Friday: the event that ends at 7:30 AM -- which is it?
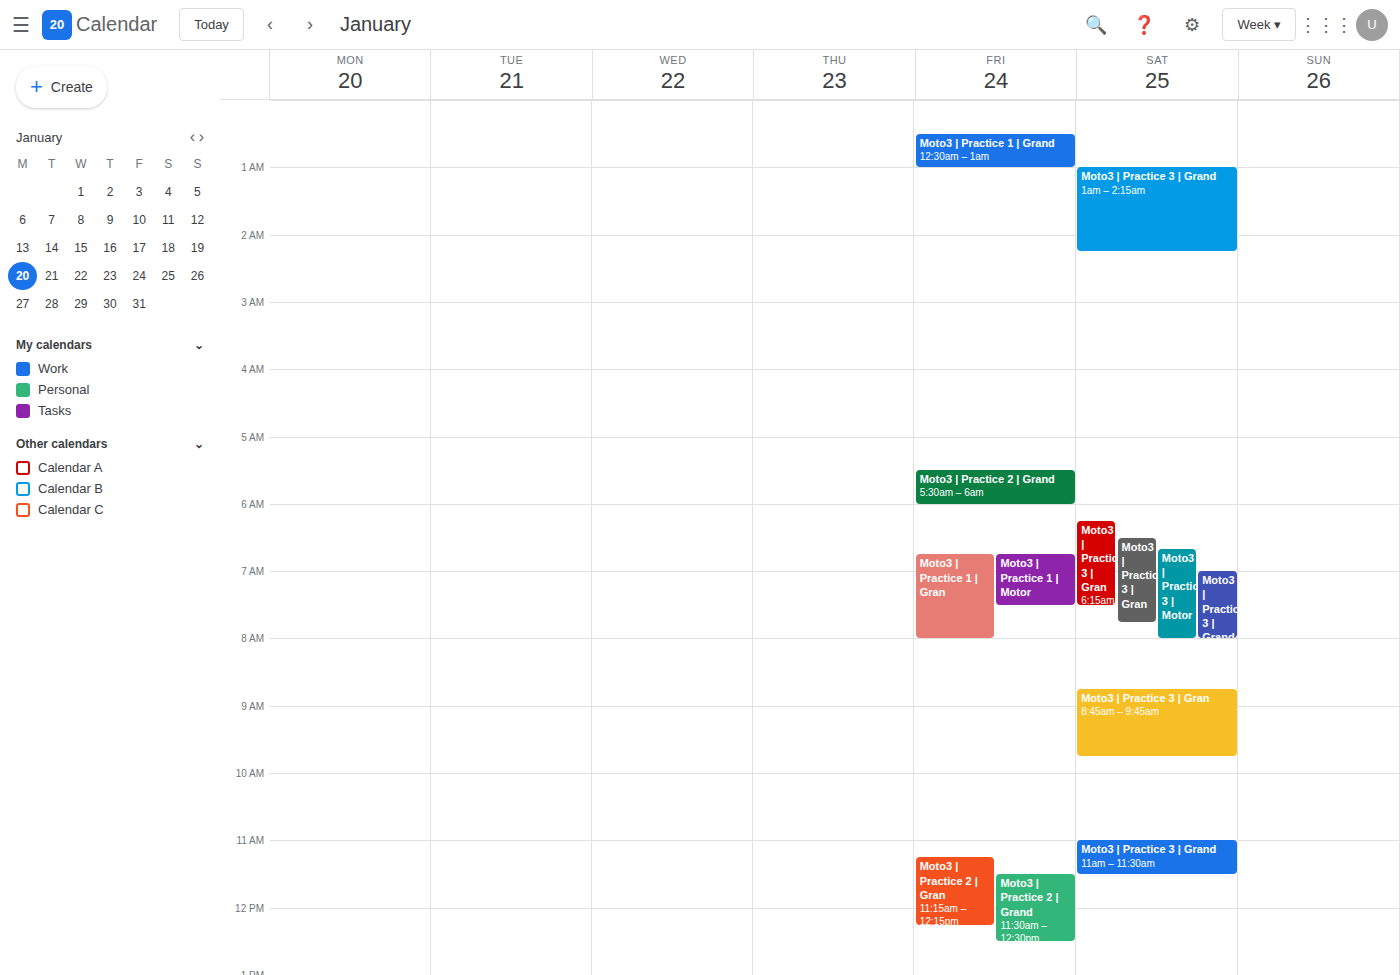
"Moto3 | Practice 1 | Motor"